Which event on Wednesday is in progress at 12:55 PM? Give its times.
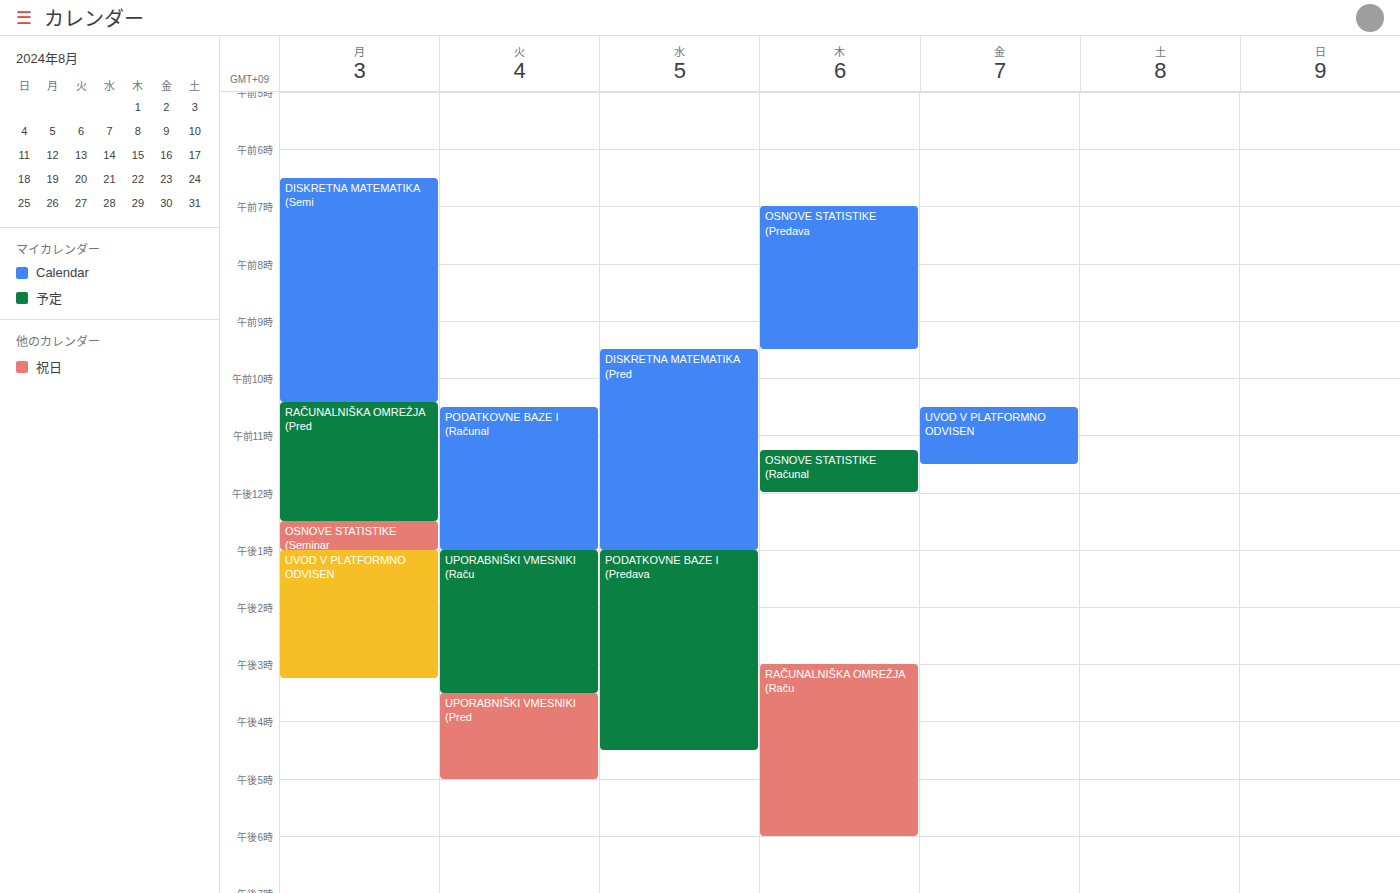
"DISKRETNA MATEMATIKA (Pred", 9:30 AM to 1:00 PM